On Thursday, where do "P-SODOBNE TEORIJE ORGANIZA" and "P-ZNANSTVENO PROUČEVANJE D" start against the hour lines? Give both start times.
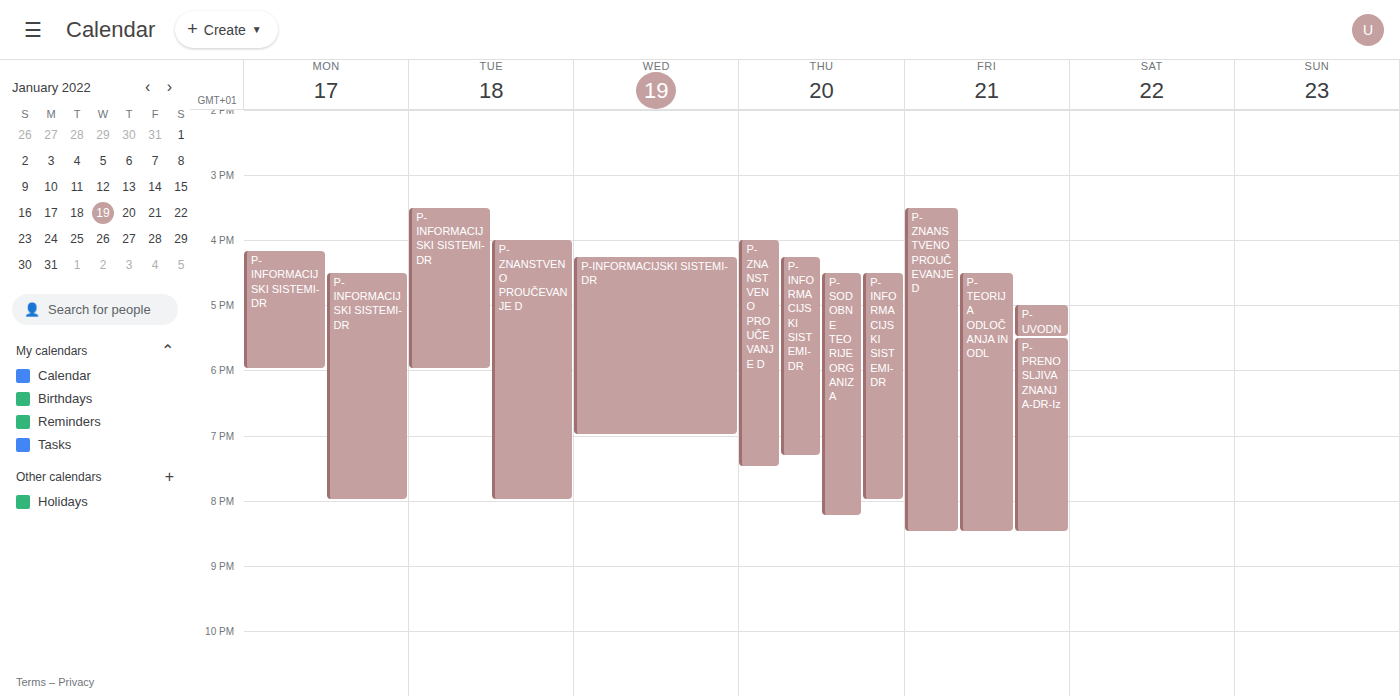
"P-SODOBNE TEORIJE ORGANIZA": 4:30 PM, halfway between the 4 PM and 5 PM lines. "P-ZNANSTVENO PROUČEVANJE D": 4:00 PM, exactly on the 4 PM line.